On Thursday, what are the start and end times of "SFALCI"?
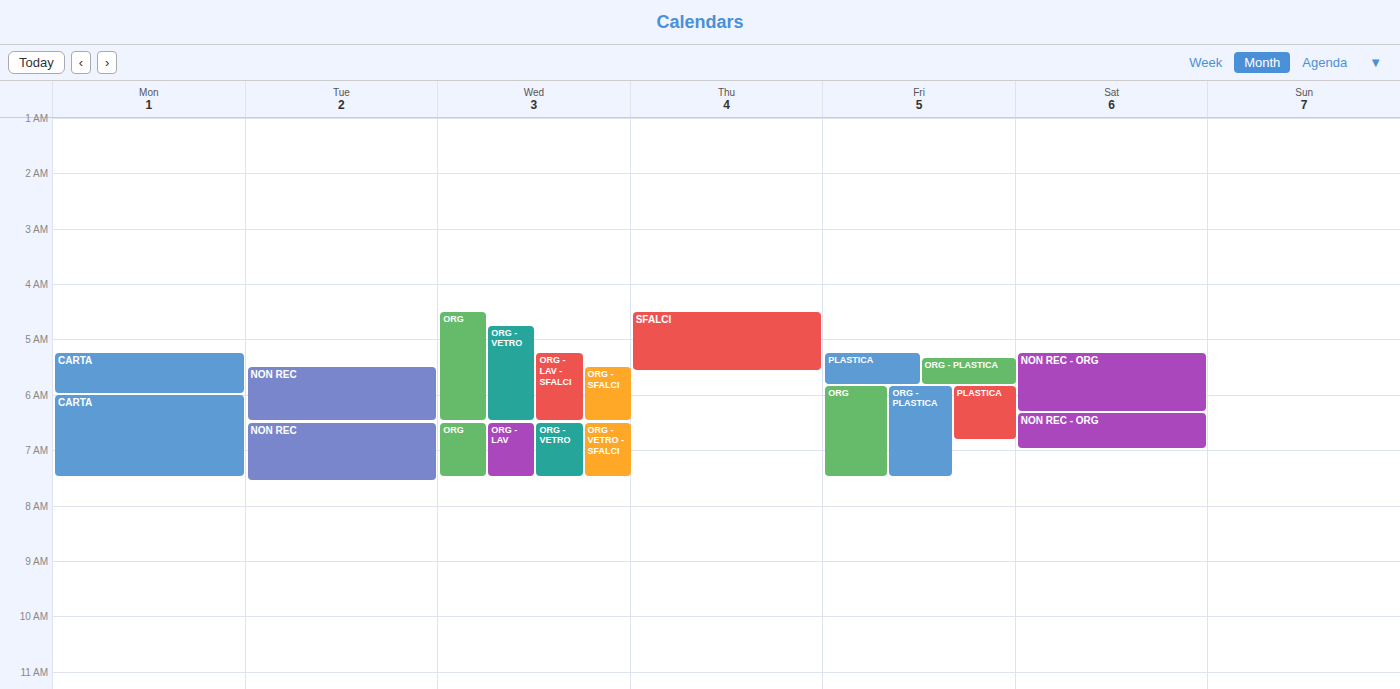
4:30 AM to 5:35 AM